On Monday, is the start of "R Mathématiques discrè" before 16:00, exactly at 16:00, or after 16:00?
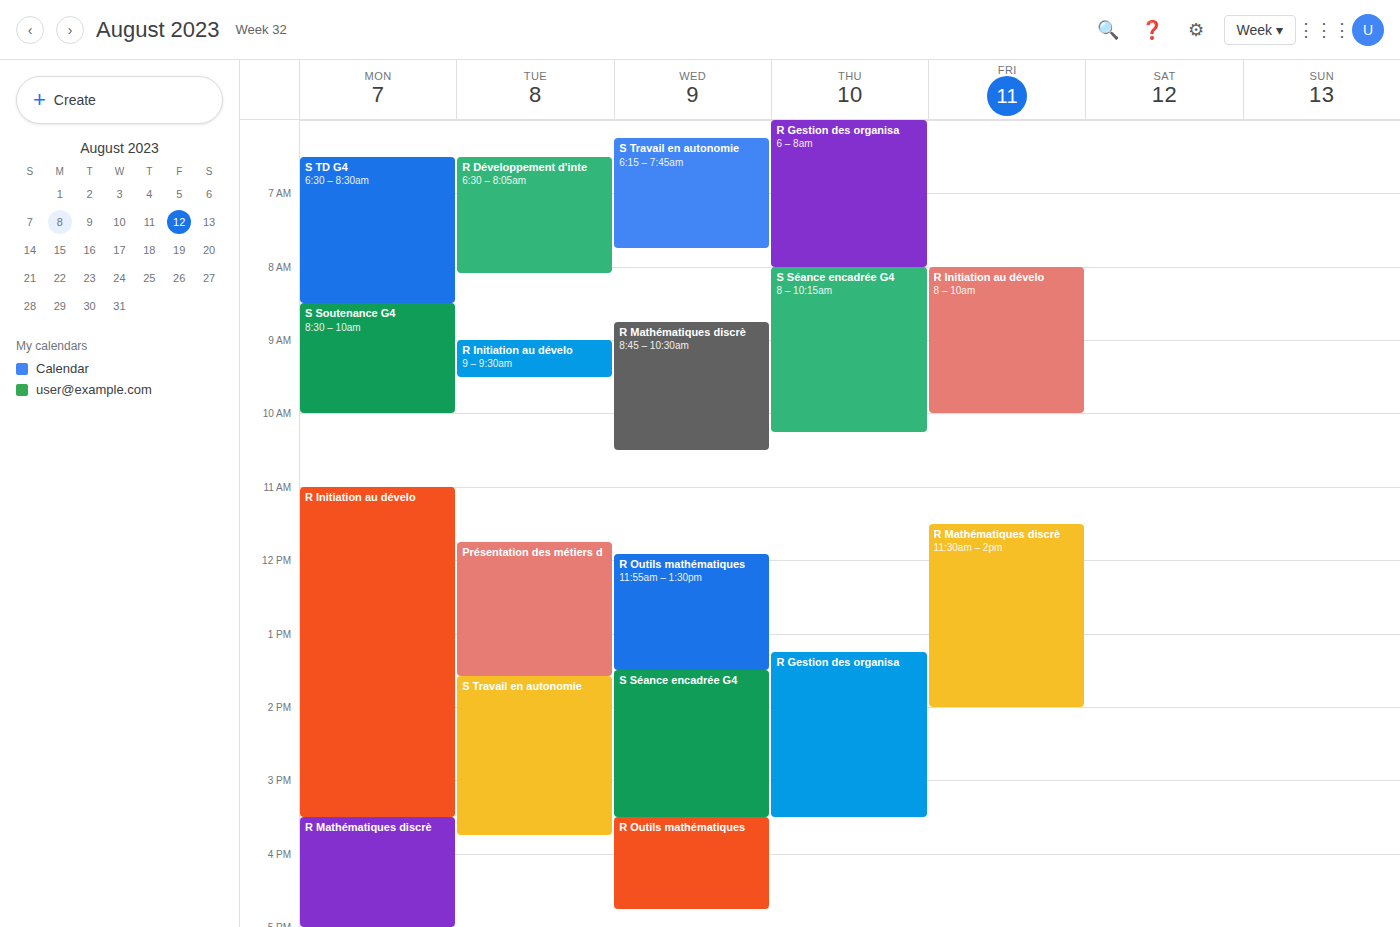
15:30 -- before 16:00, 30 minutes above the 16:00 line.